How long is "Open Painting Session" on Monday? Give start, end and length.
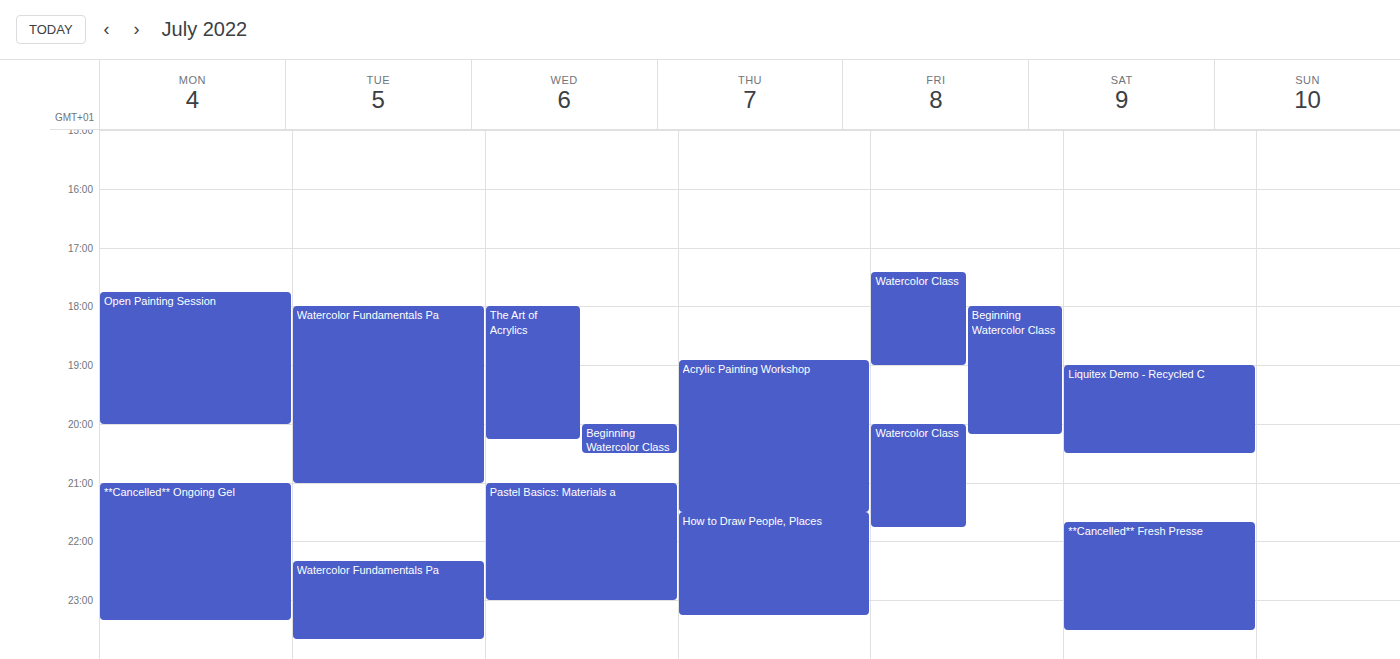
5:45 PM to 8:00 PM, 2 hours 15 minutes